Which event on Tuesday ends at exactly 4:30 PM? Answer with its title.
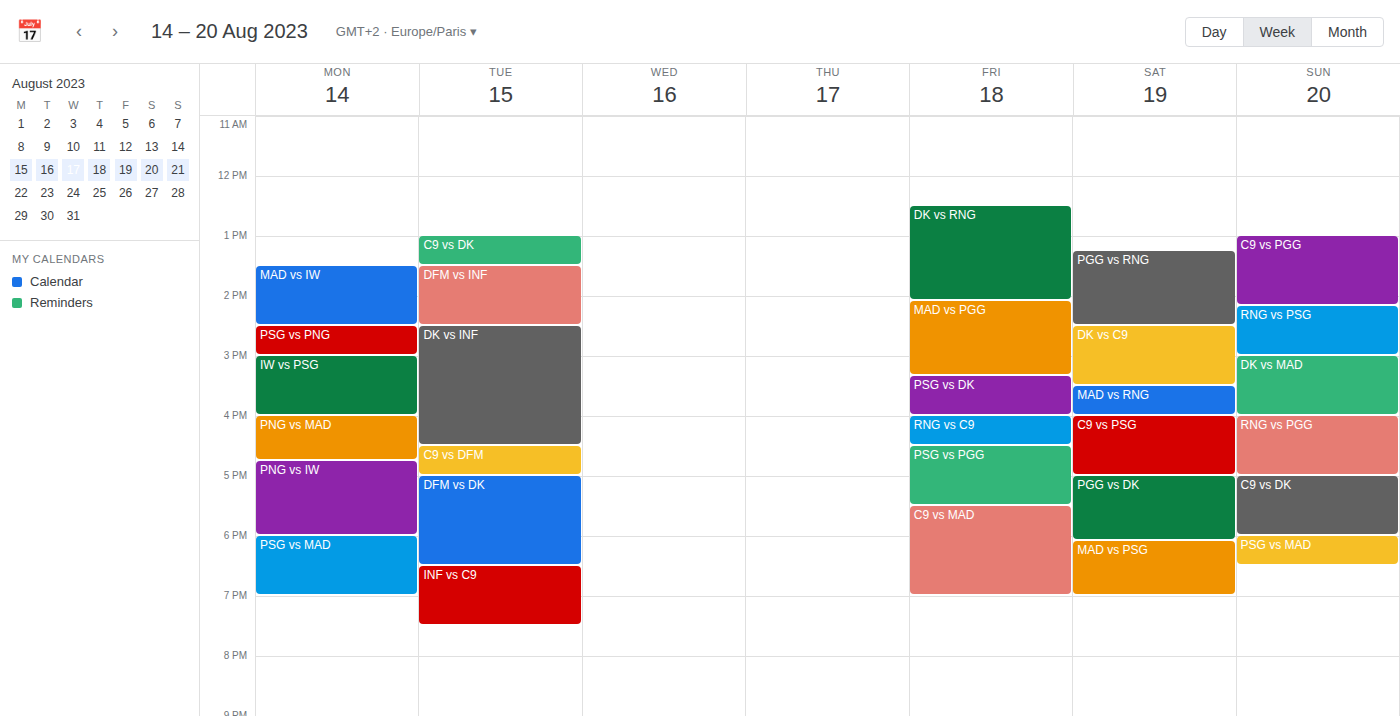
"DK vs INF"